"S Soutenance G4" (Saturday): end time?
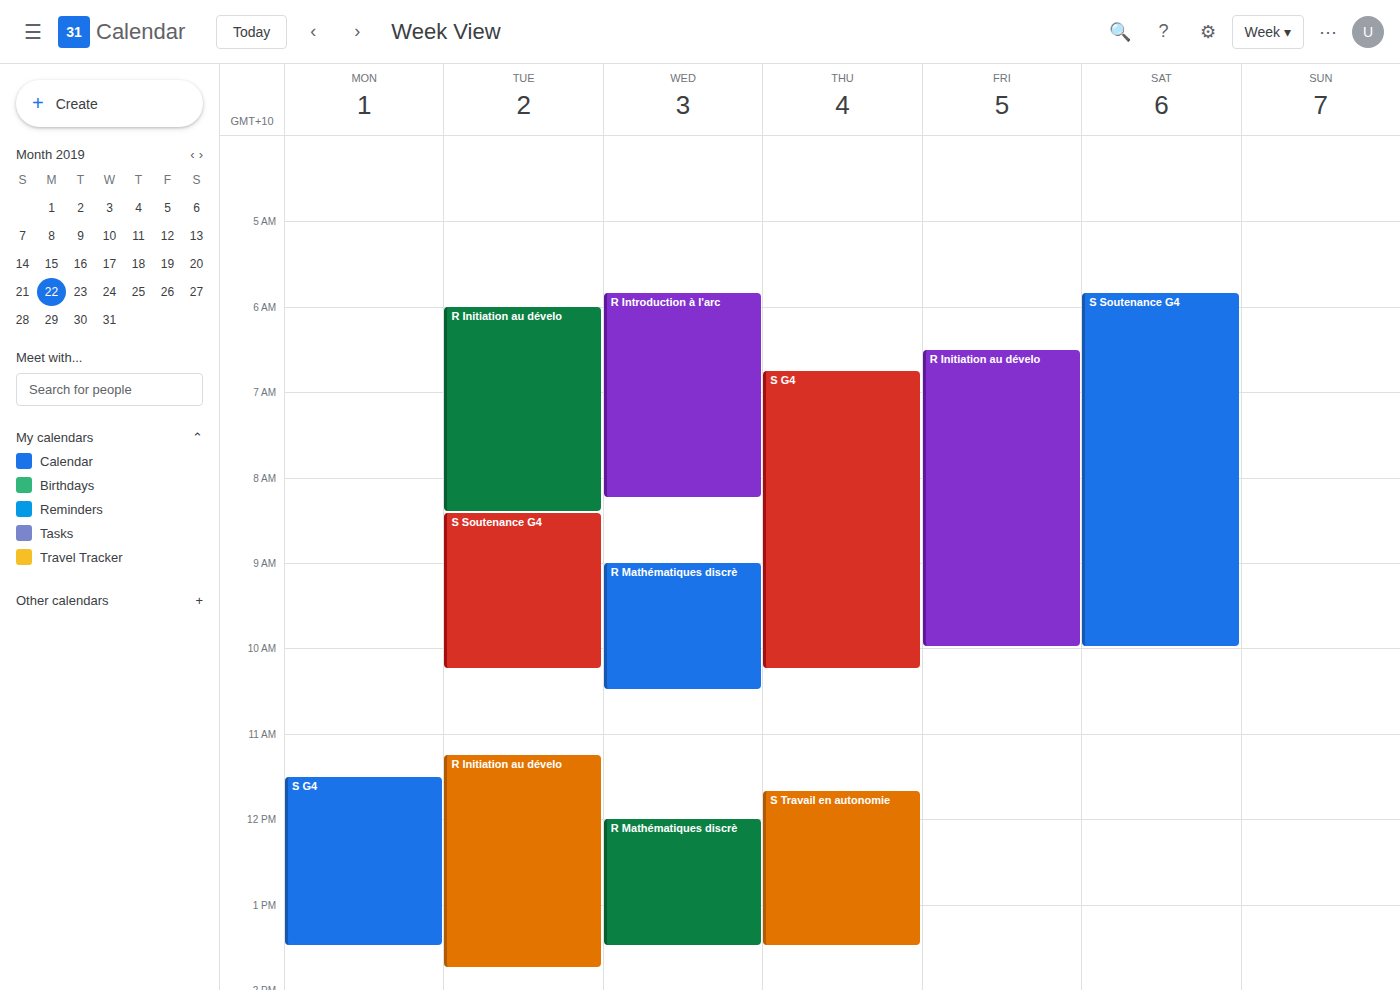
10:00 AM